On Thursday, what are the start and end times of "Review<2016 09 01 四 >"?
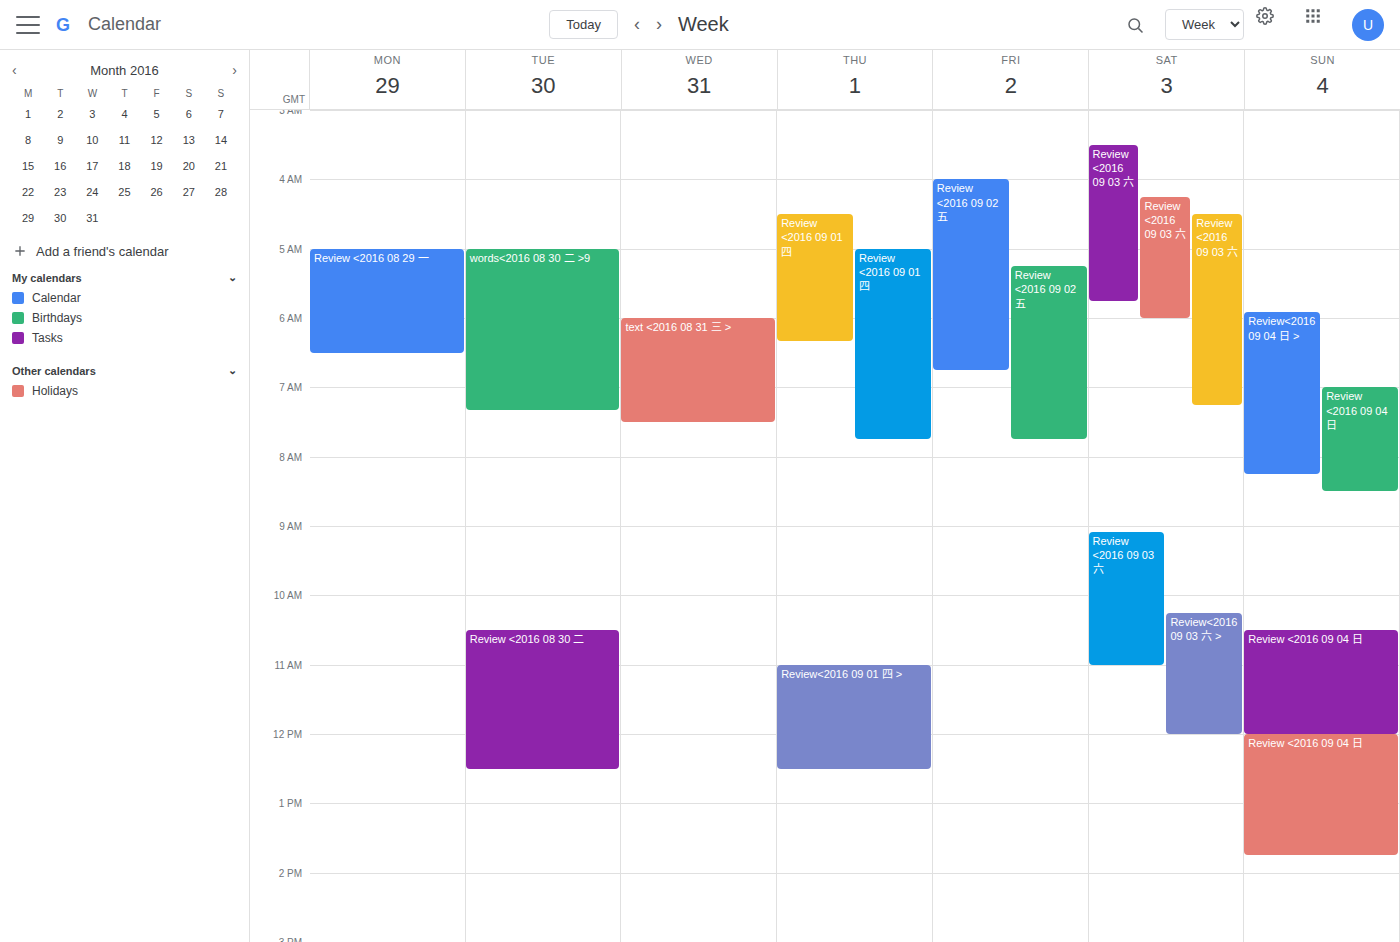
11:00 AM to 12:30 PM